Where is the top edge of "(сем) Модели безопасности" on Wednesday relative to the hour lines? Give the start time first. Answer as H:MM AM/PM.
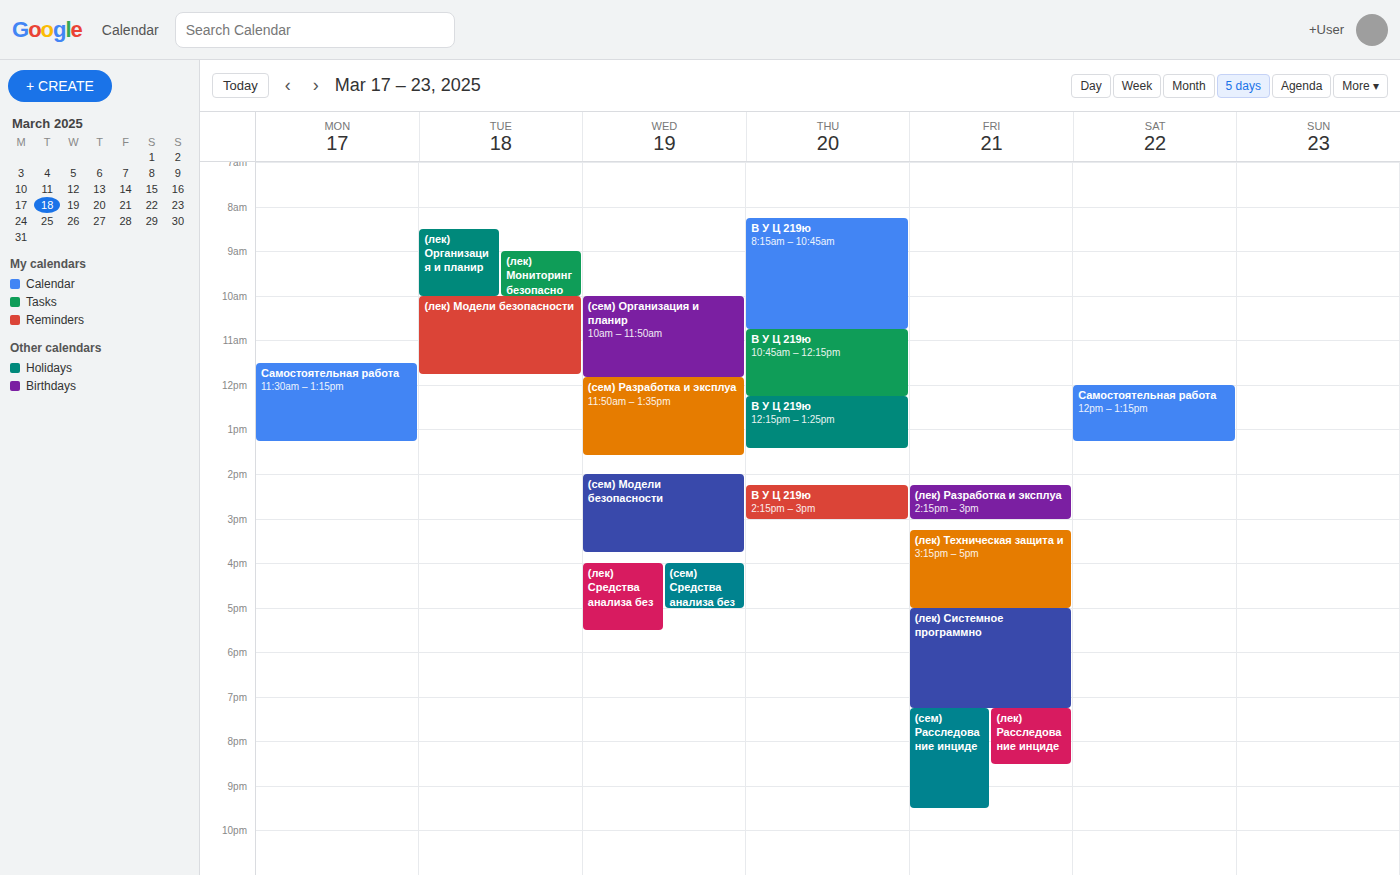
2:00 PM -- exactly on the 2 PM line.